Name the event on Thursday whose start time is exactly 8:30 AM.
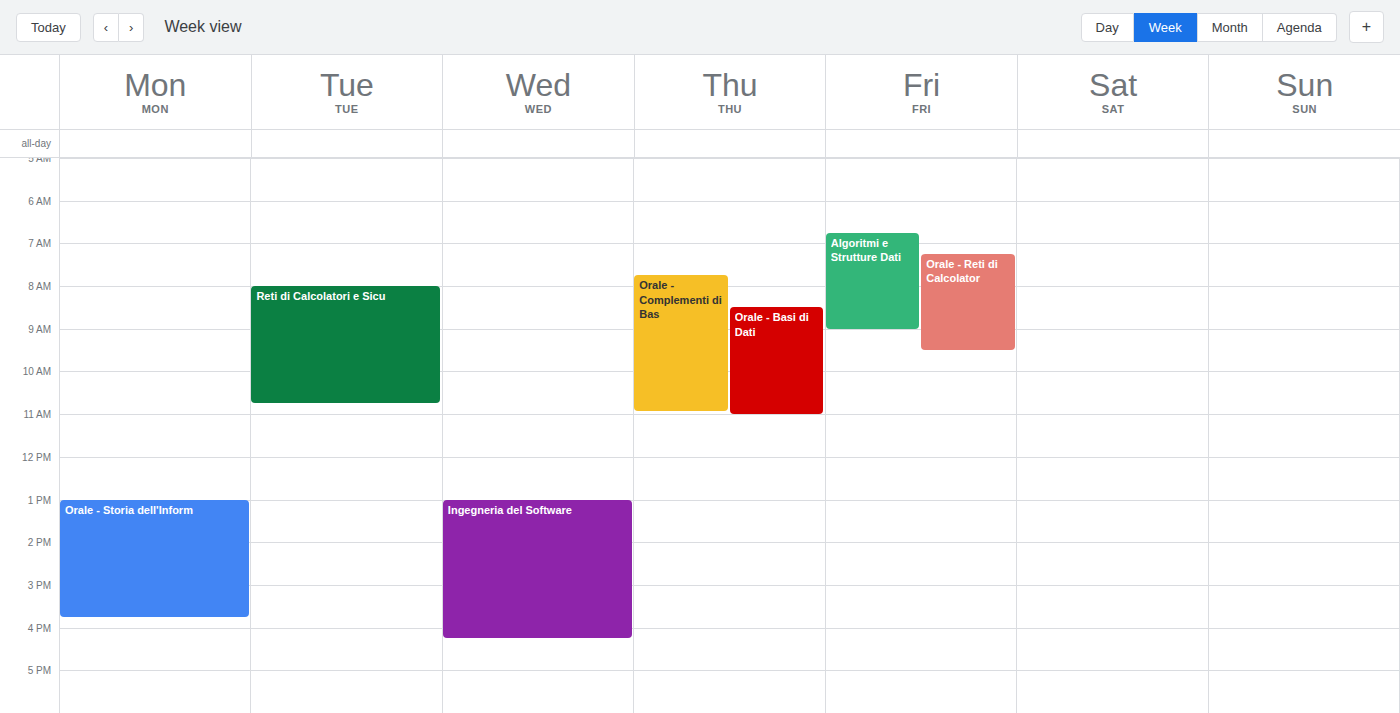
"Orale - Basi di Dati"